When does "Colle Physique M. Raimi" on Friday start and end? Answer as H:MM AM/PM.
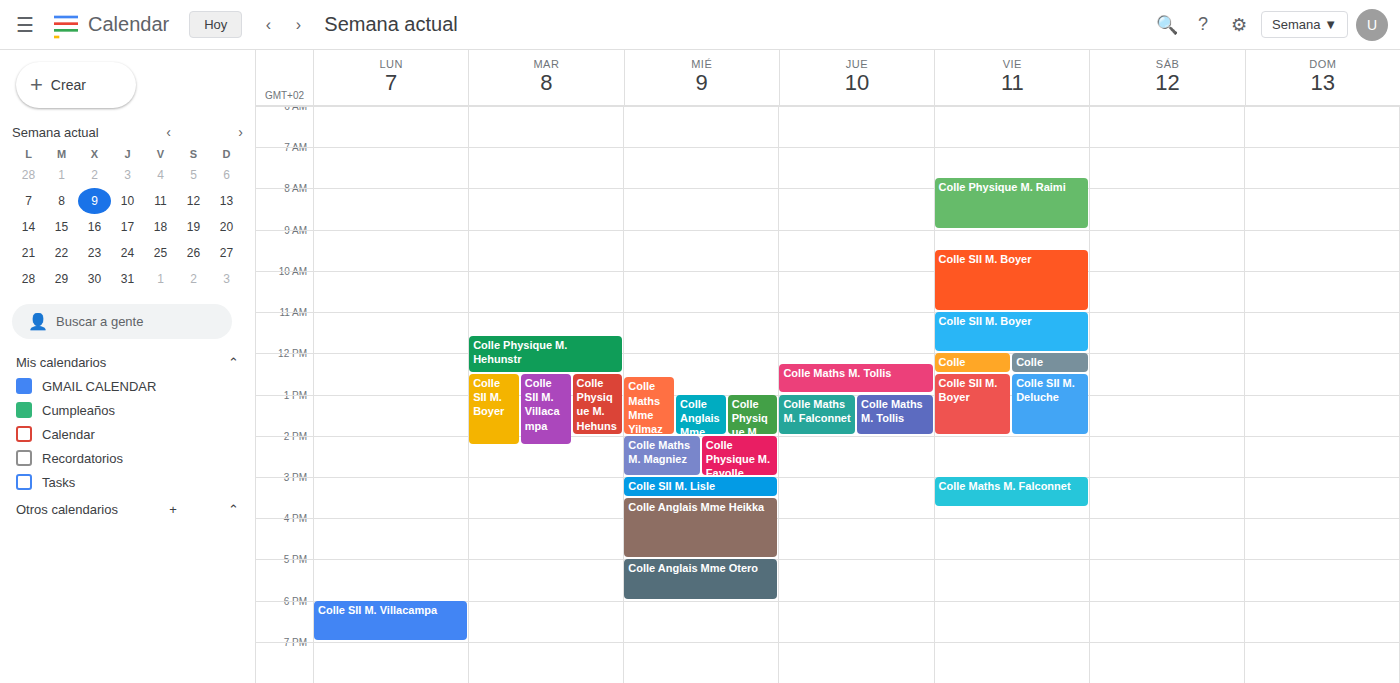
7:45 AM to 9:00 AM